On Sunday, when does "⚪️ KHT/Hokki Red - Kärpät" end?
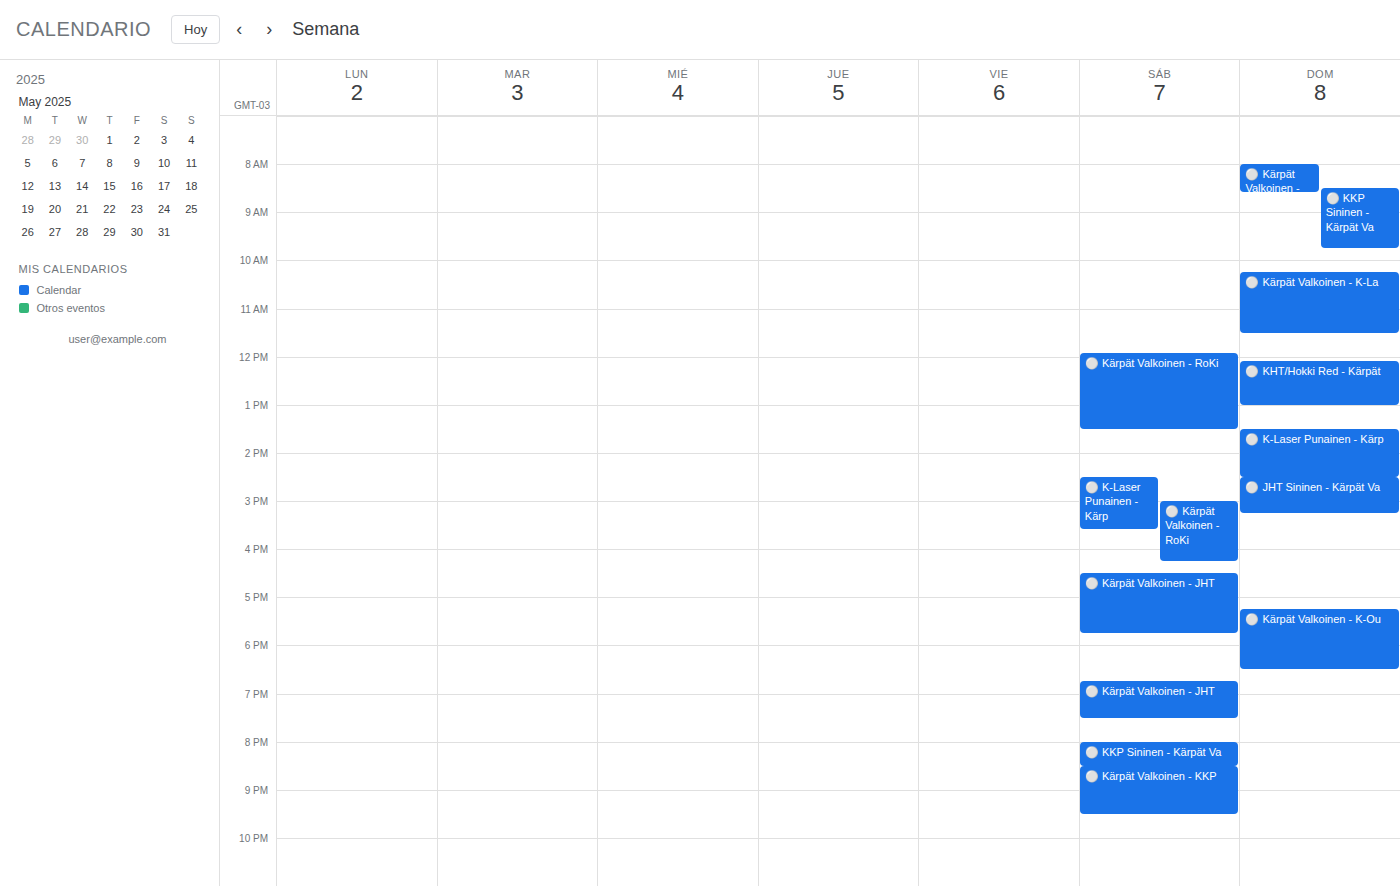
1:00 PM